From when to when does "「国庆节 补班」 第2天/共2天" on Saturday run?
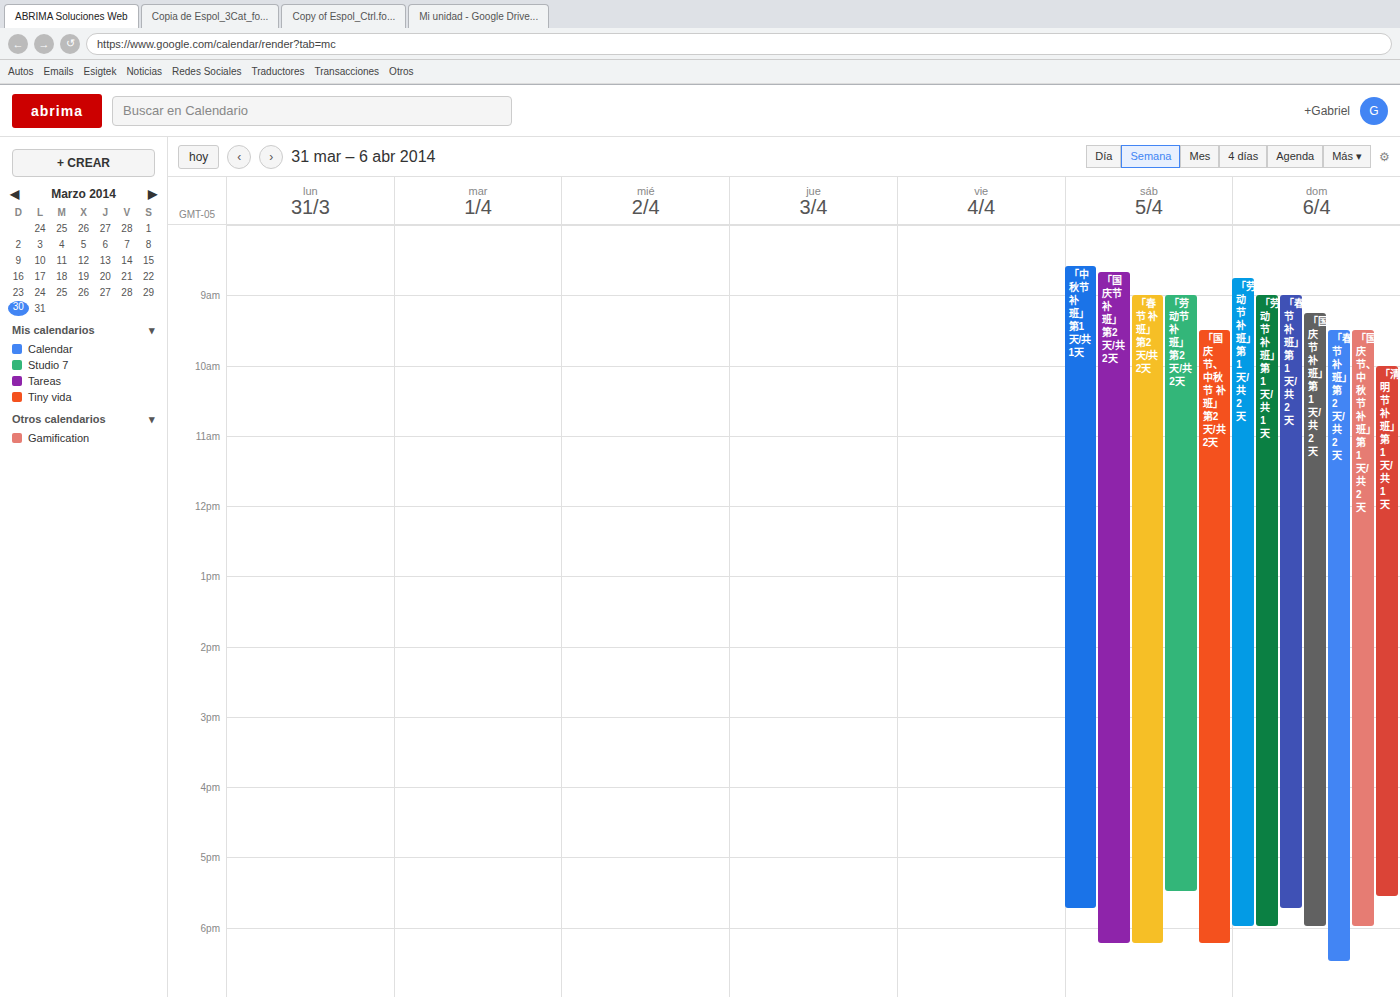
8:40 AM to 6:15 PM